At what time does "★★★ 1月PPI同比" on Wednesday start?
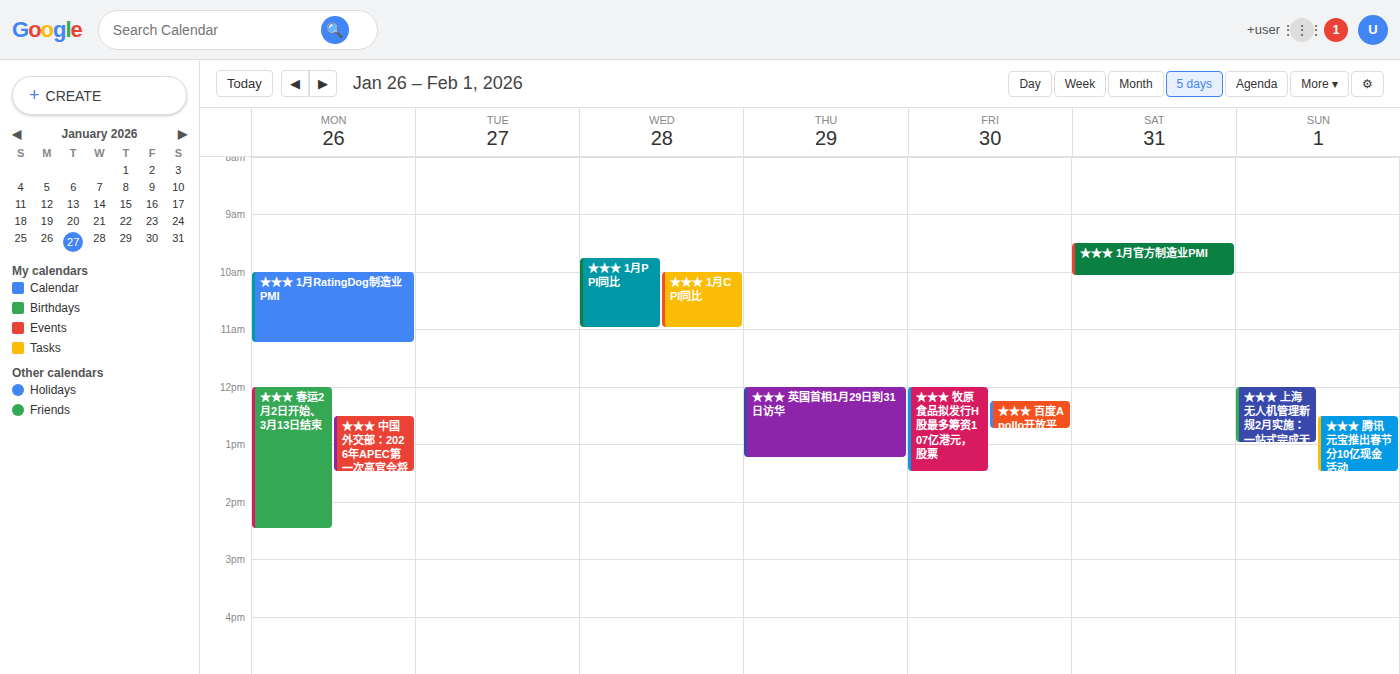
09:45